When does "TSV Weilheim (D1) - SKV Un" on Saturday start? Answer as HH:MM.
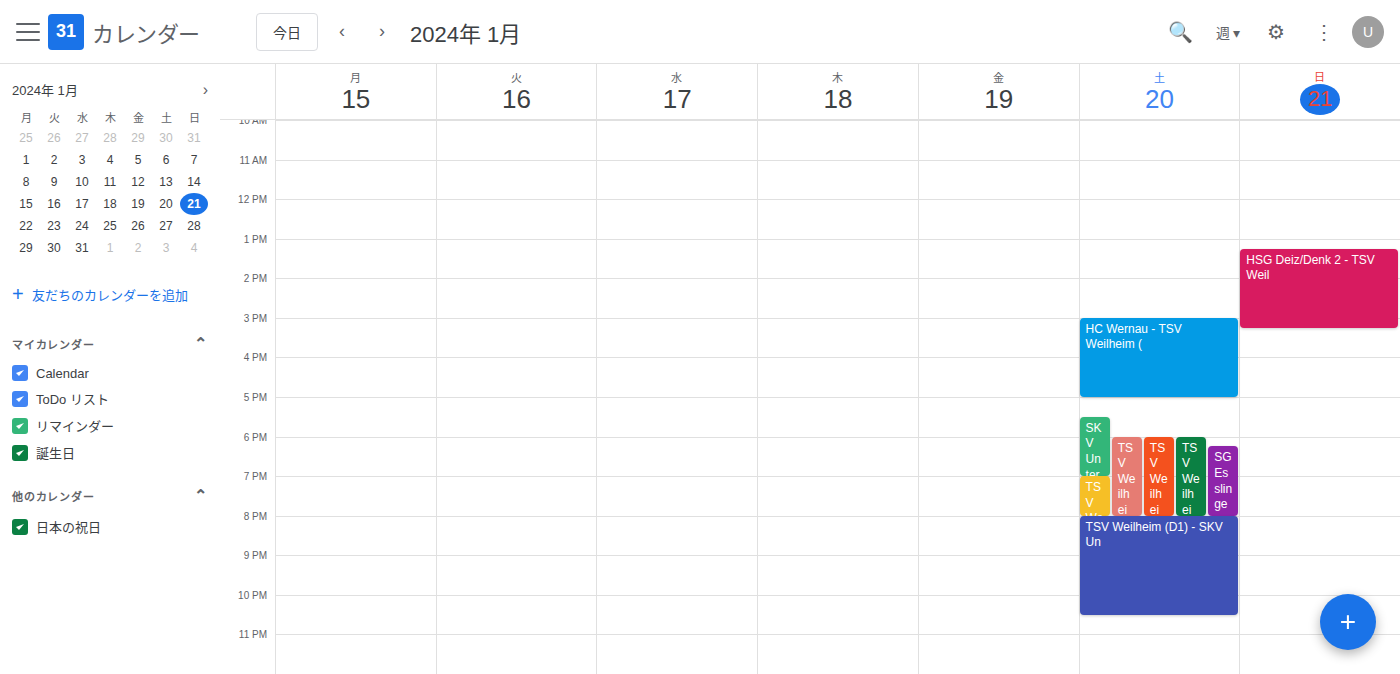
20:00